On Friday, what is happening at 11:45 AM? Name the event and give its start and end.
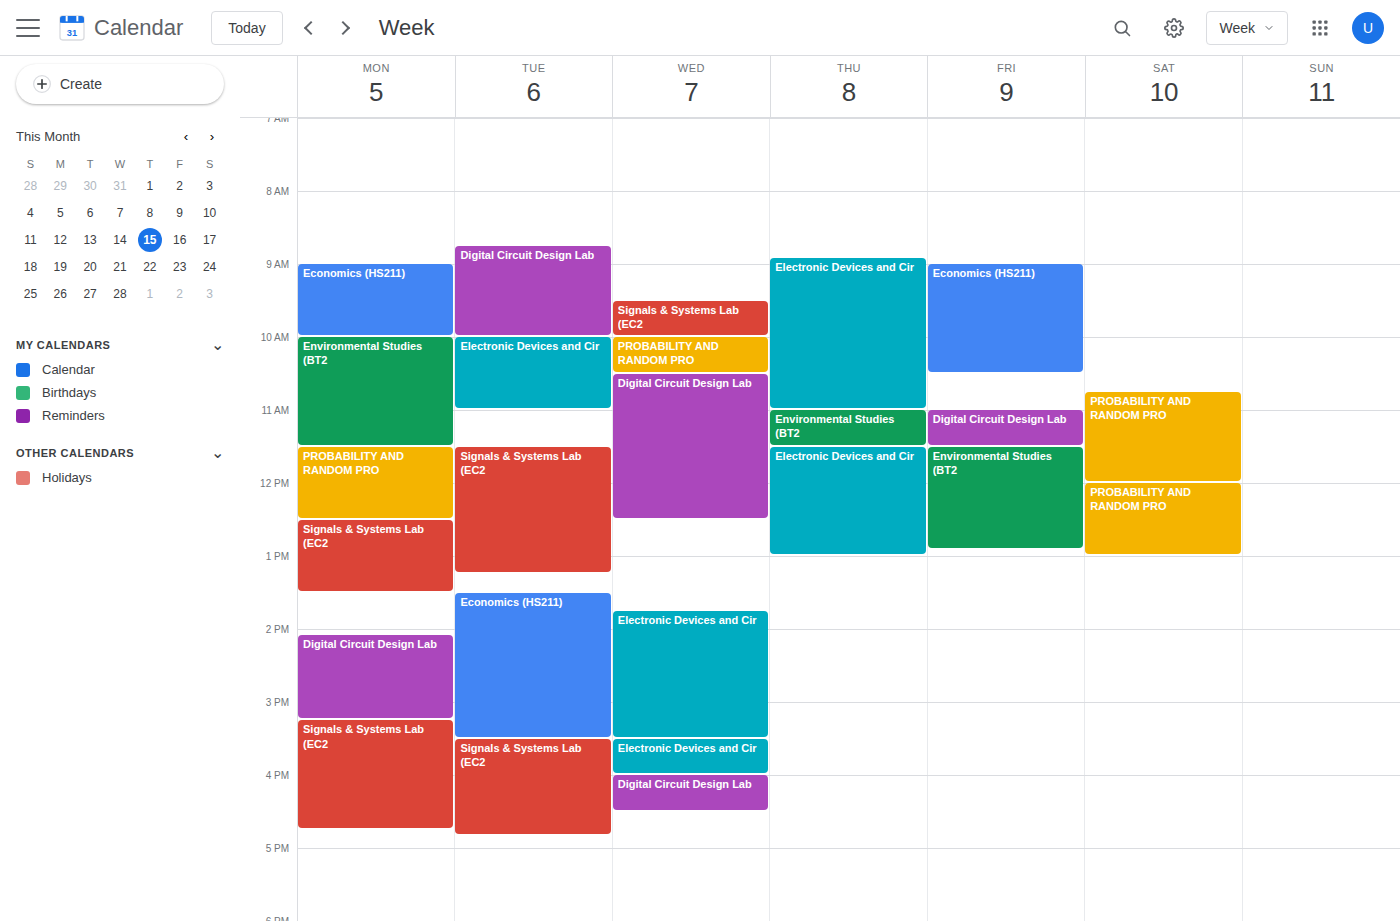
"Environmental Studies (BT2", 11:30 AM to 12:55 PM